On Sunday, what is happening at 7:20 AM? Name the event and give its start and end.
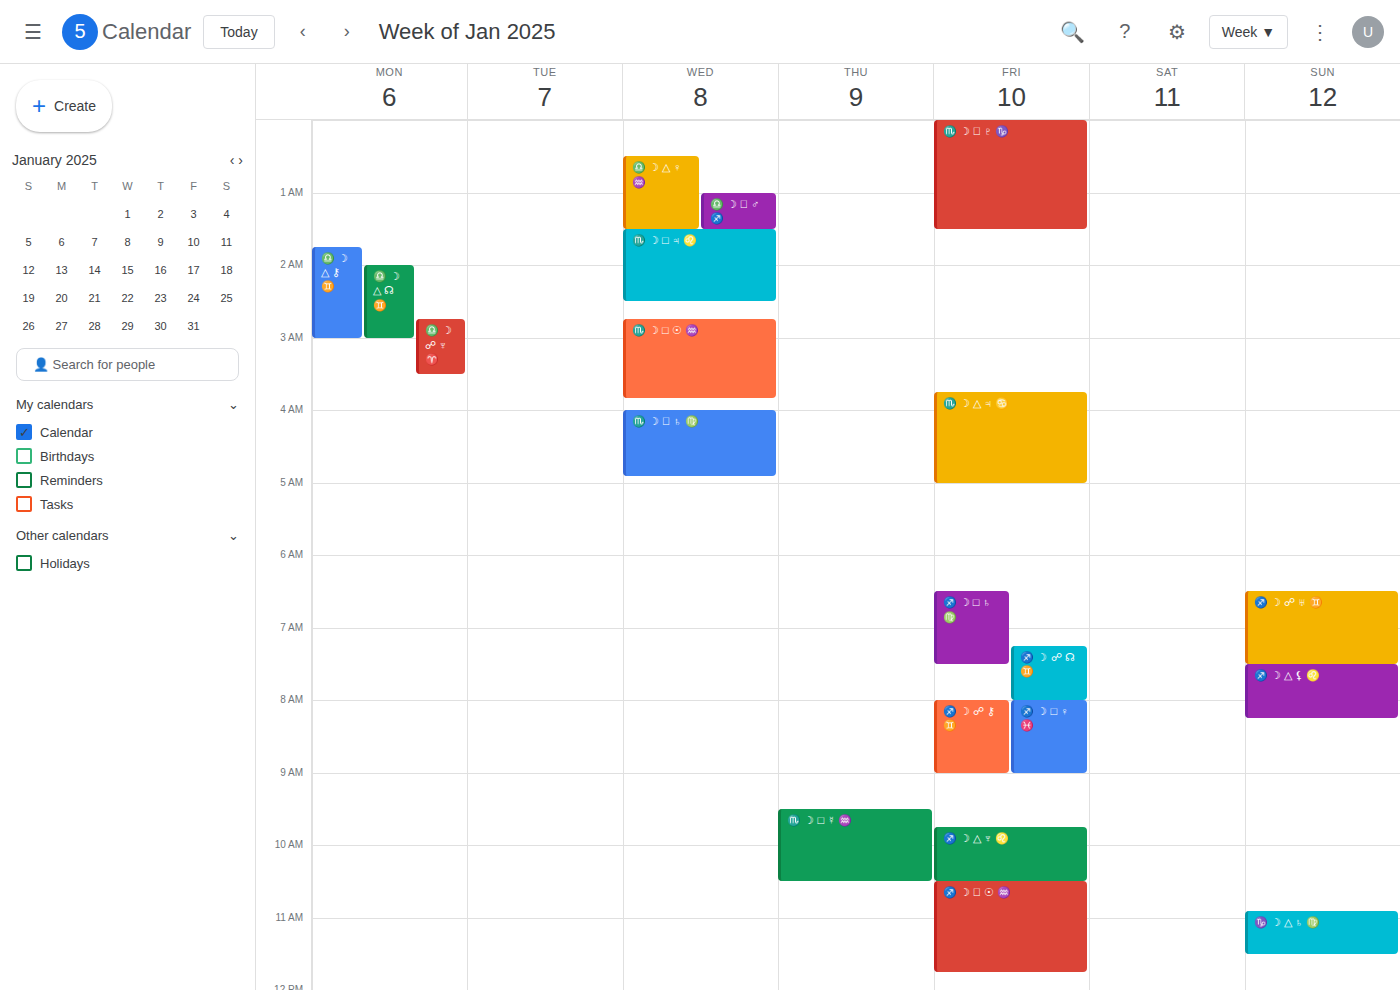
"♐️ ☽ ☍ ♅ ♊️", 6:30 AM to 7:30 AM